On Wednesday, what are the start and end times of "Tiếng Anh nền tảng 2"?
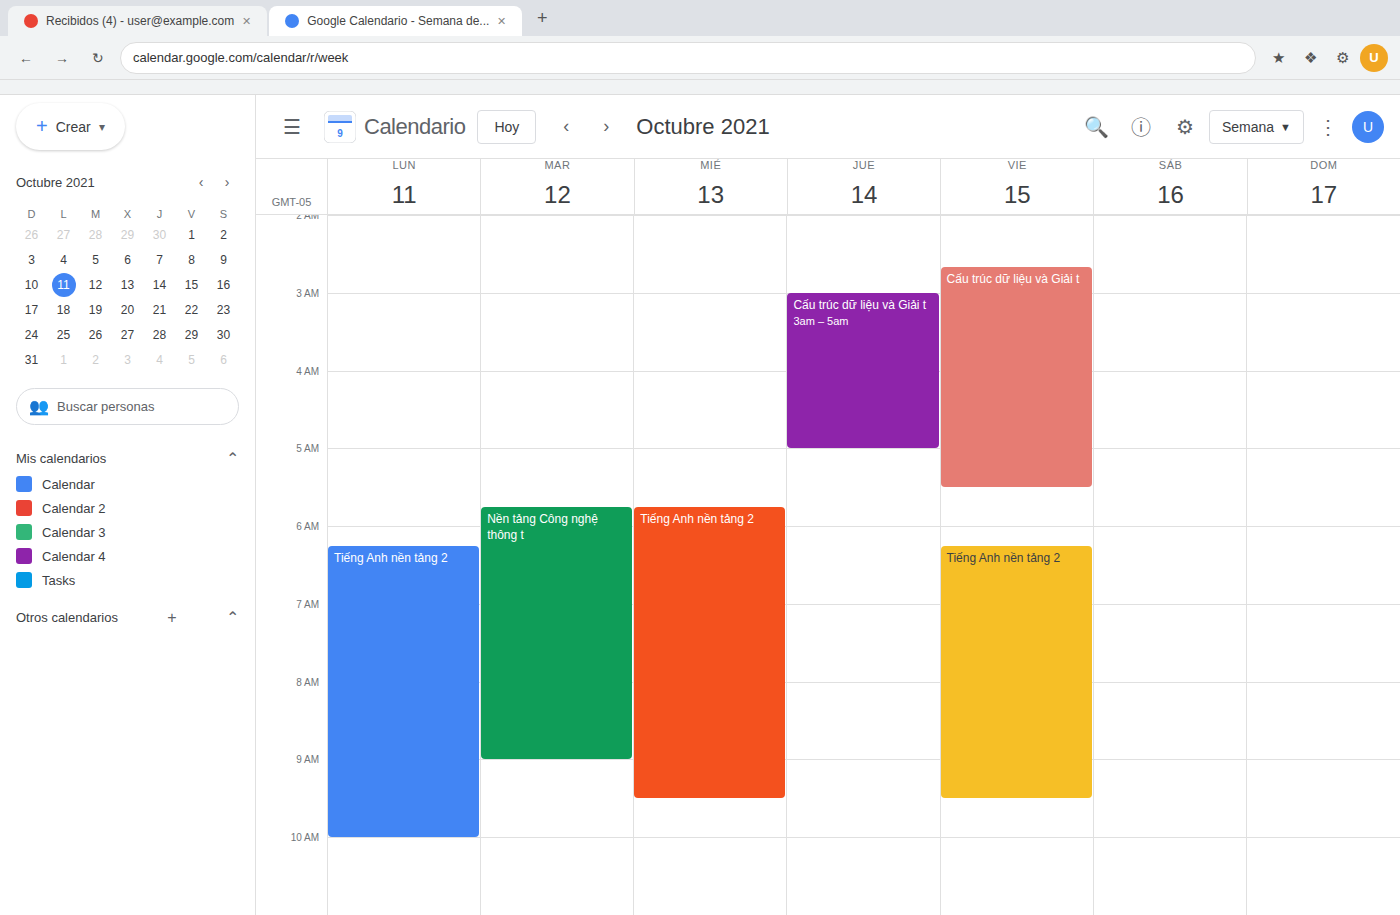
5:45 AM to 9:30 AM